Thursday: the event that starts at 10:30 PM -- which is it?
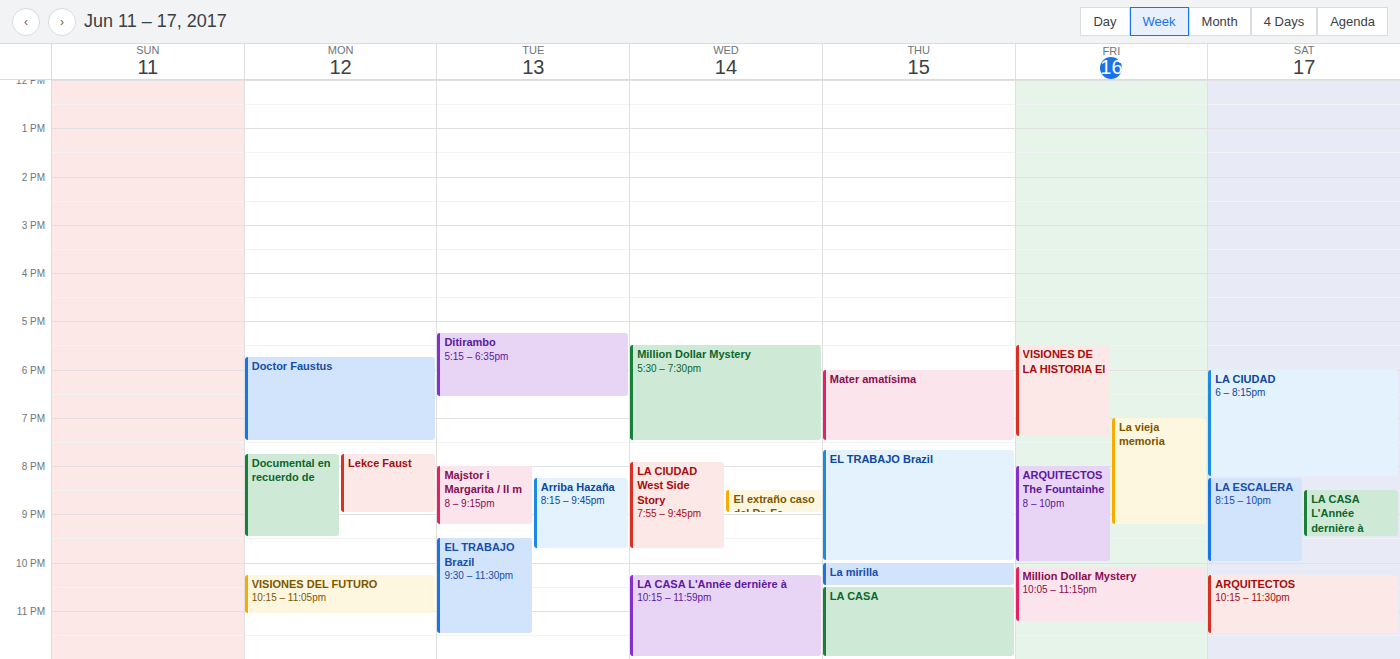
"LA CASA"